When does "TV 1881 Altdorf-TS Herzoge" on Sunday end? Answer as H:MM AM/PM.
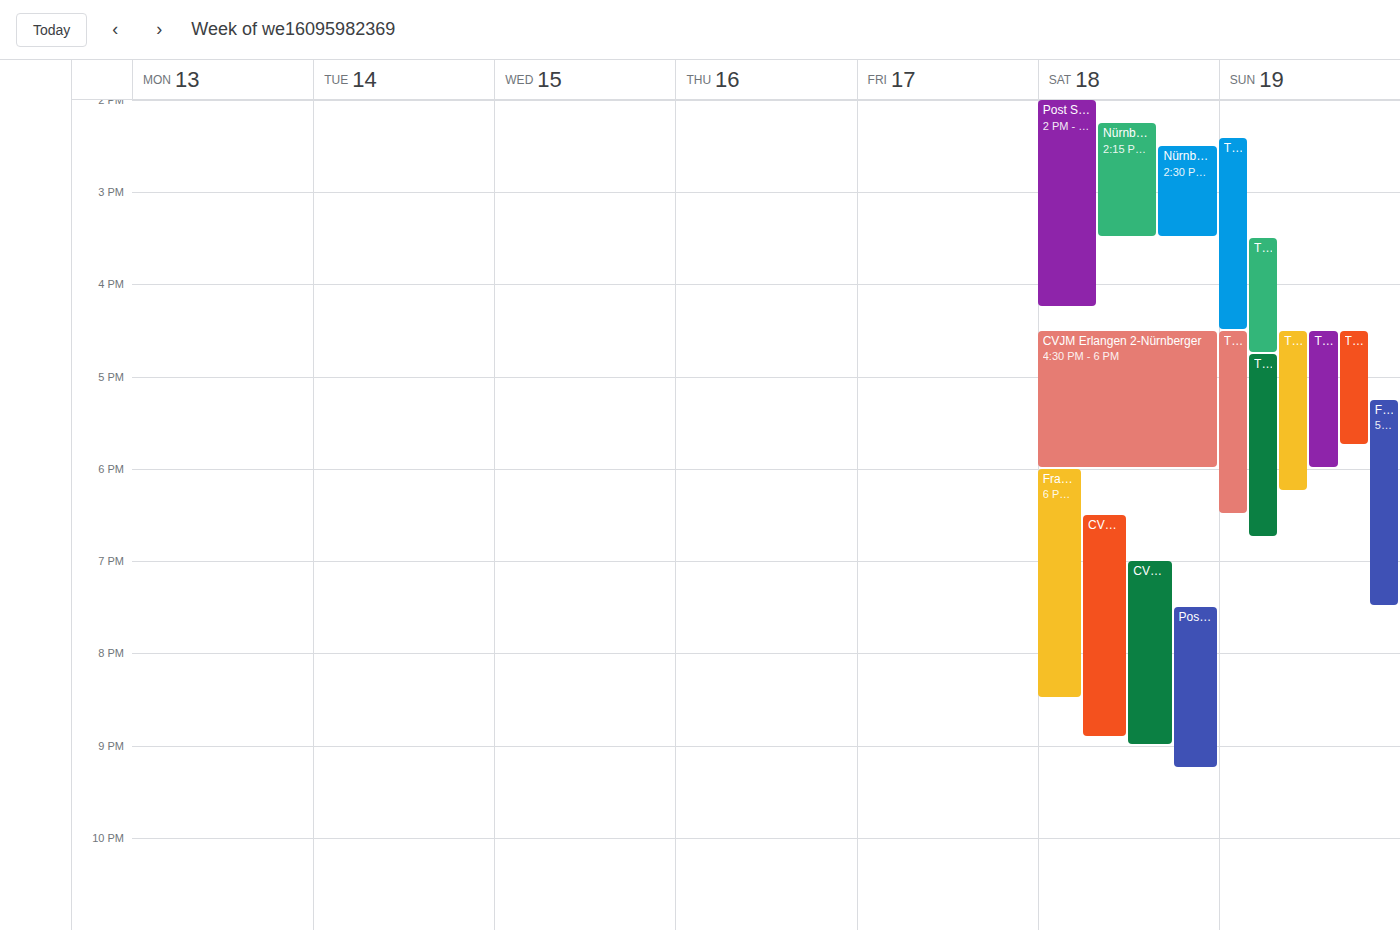
6:45 PM